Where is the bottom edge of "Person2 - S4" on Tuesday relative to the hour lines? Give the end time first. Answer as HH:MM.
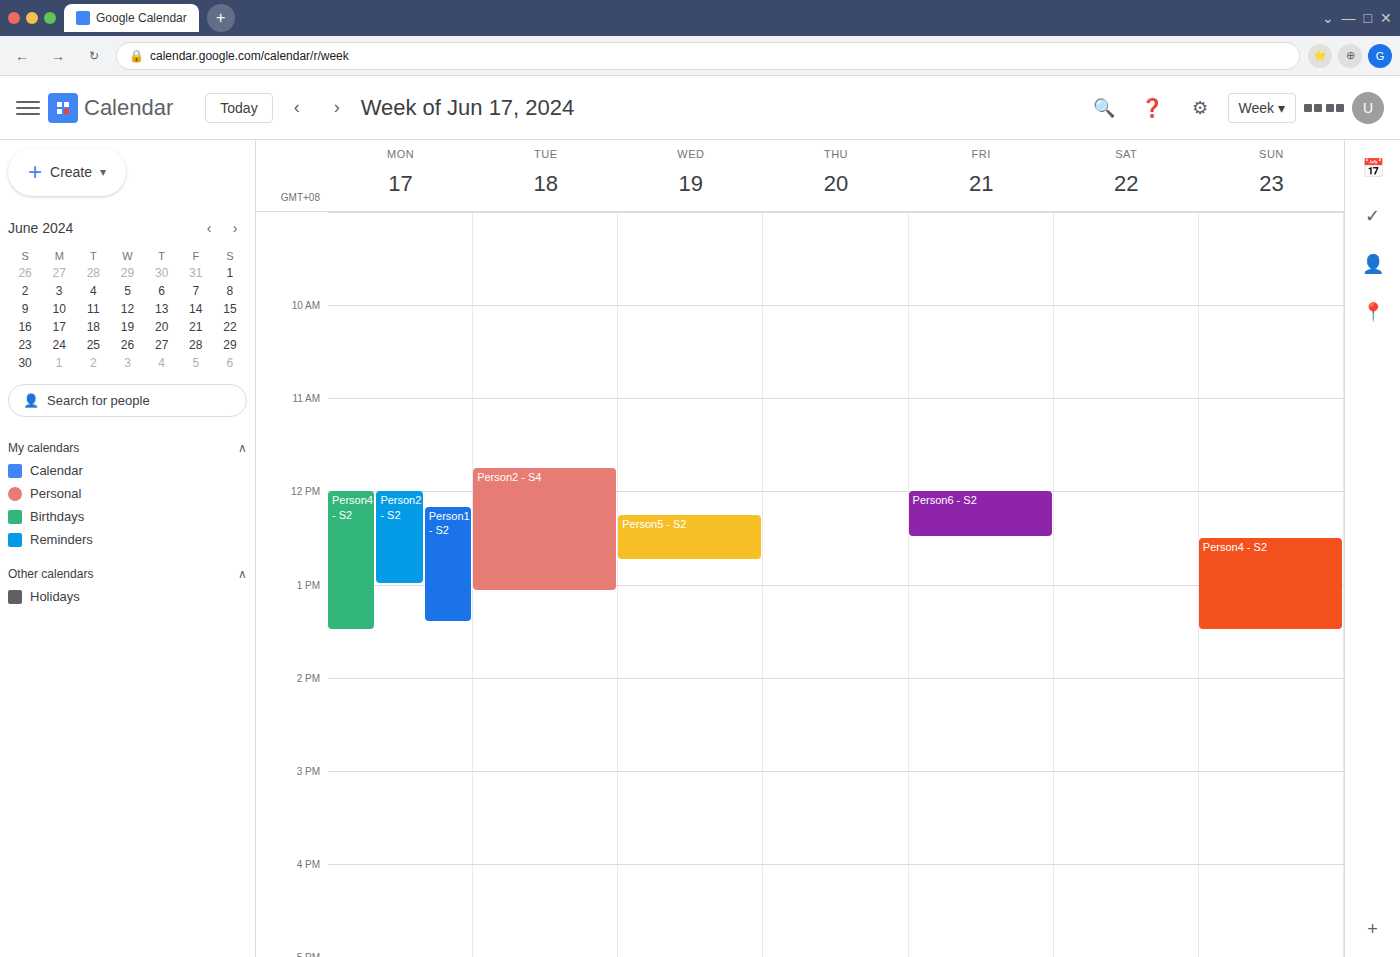
13:05 -- neither: 5 minutes below the 13:00 line and 55 minutes above the 14:00 line.